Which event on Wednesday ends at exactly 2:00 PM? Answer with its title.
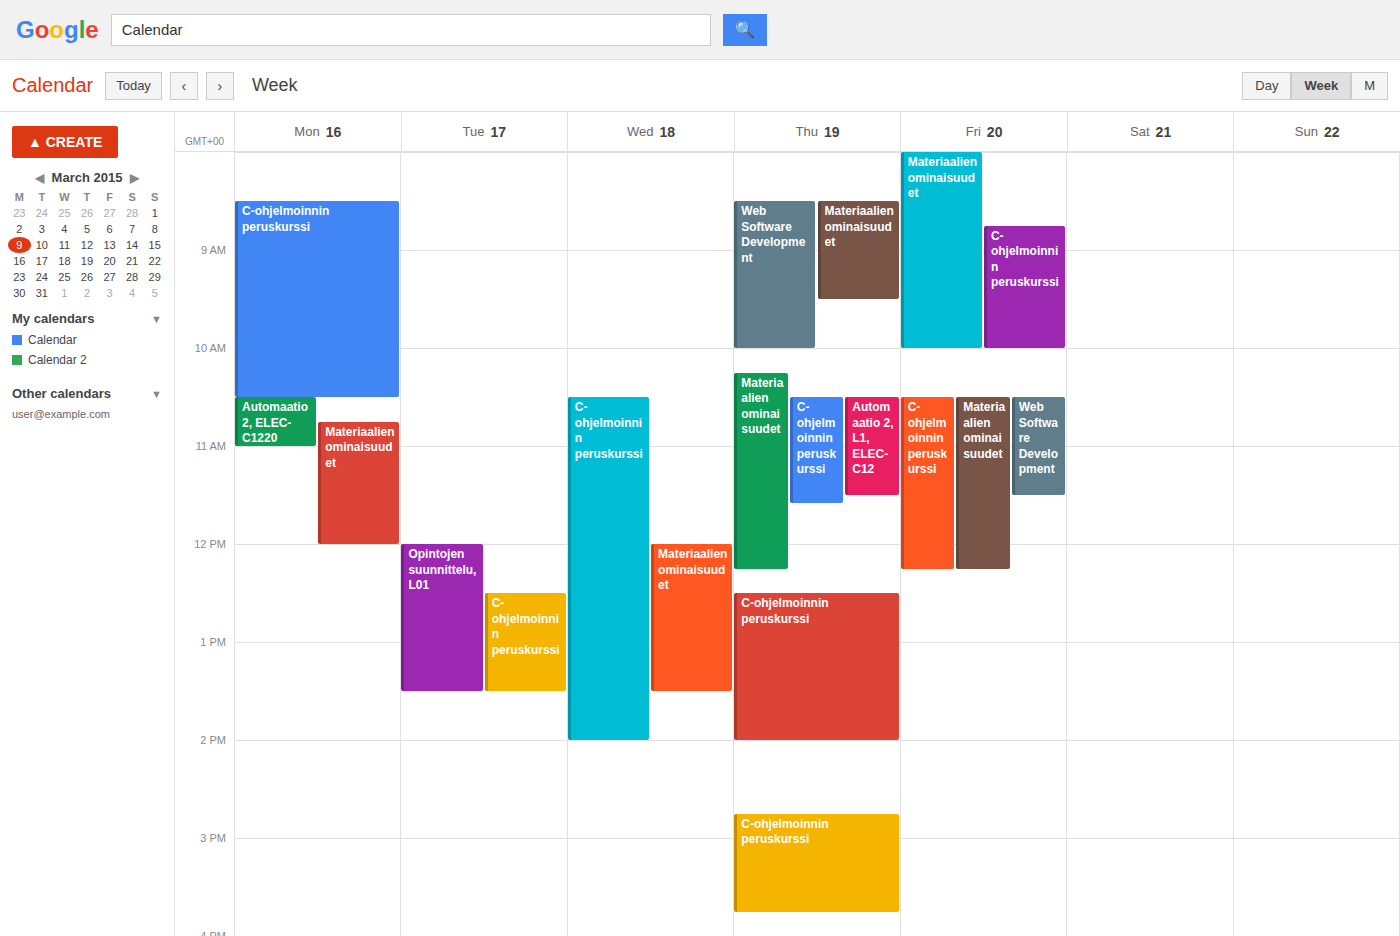
"C-ohjelmoinnin peruskurssi"